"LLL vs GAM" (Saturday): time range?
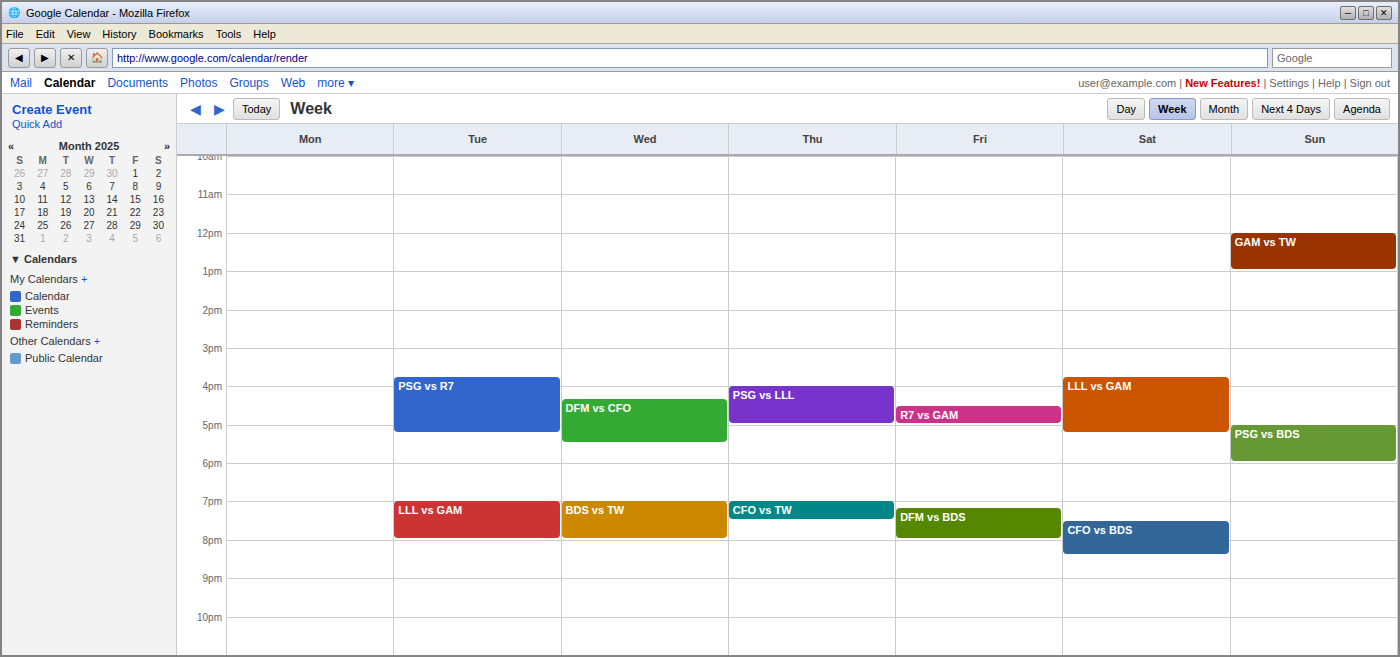
15:45 to 17:15